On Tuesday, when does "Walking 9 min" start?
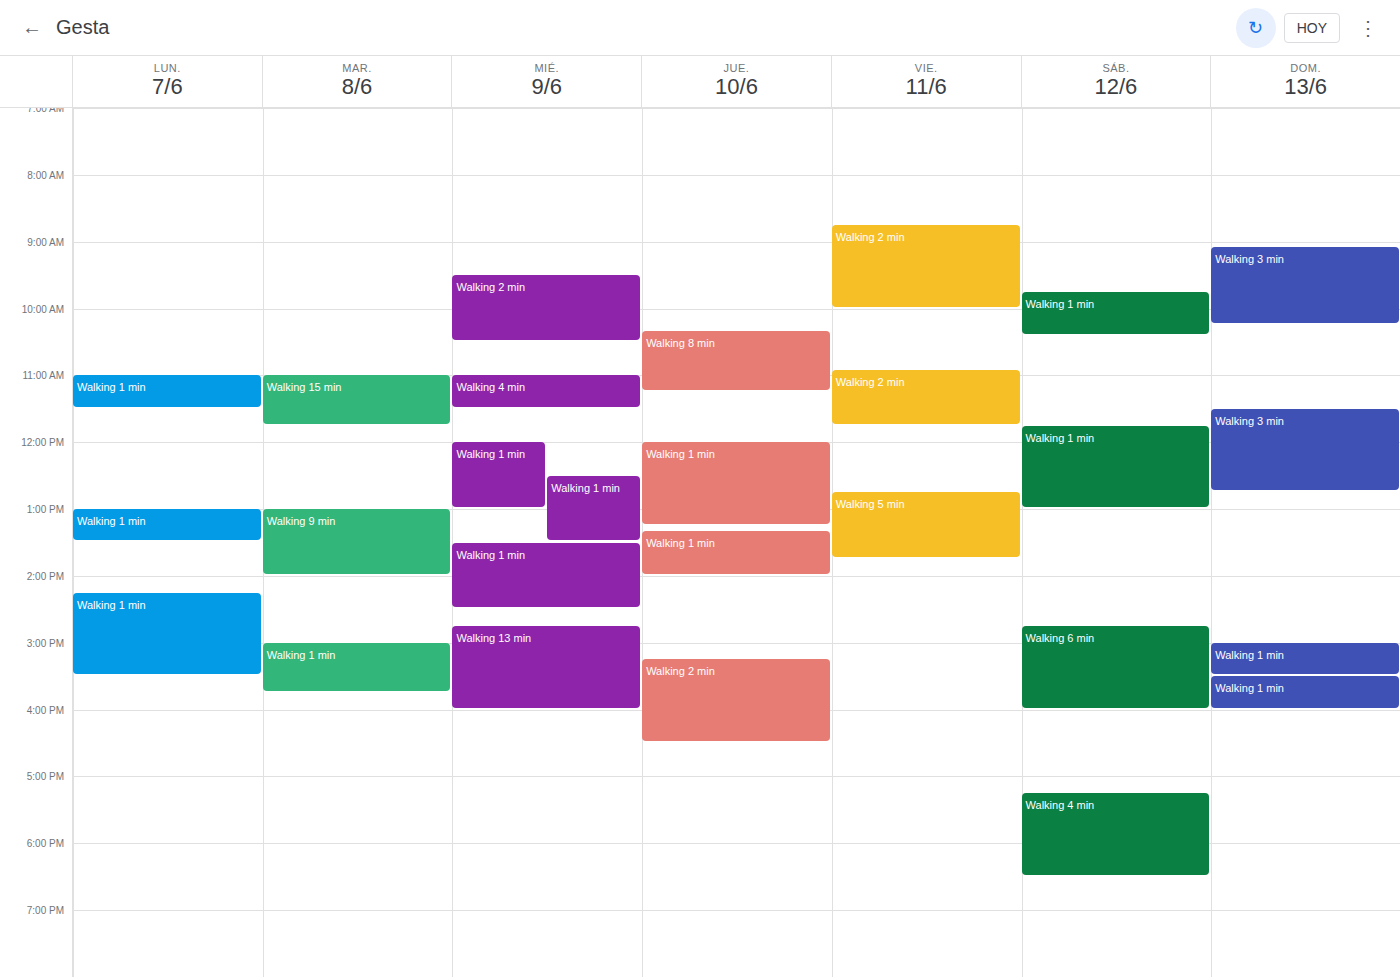
1:00 PM